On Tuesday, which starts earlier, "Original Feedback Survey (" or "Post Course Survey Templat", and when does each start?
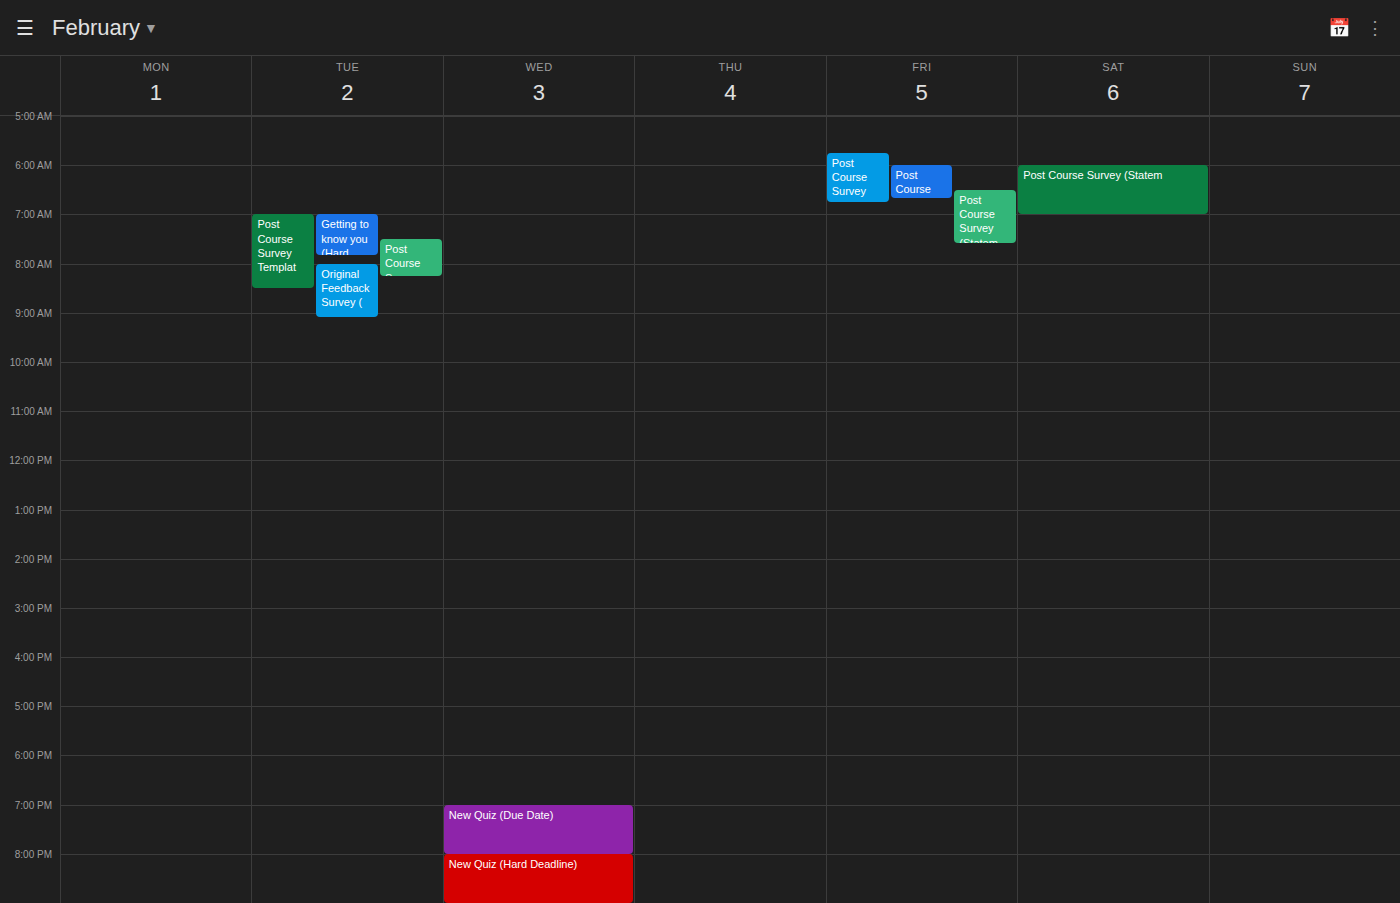
"Post Course Survey Templat" 7:00 AM; "Original Feedback Survey (" 8:00 AM.